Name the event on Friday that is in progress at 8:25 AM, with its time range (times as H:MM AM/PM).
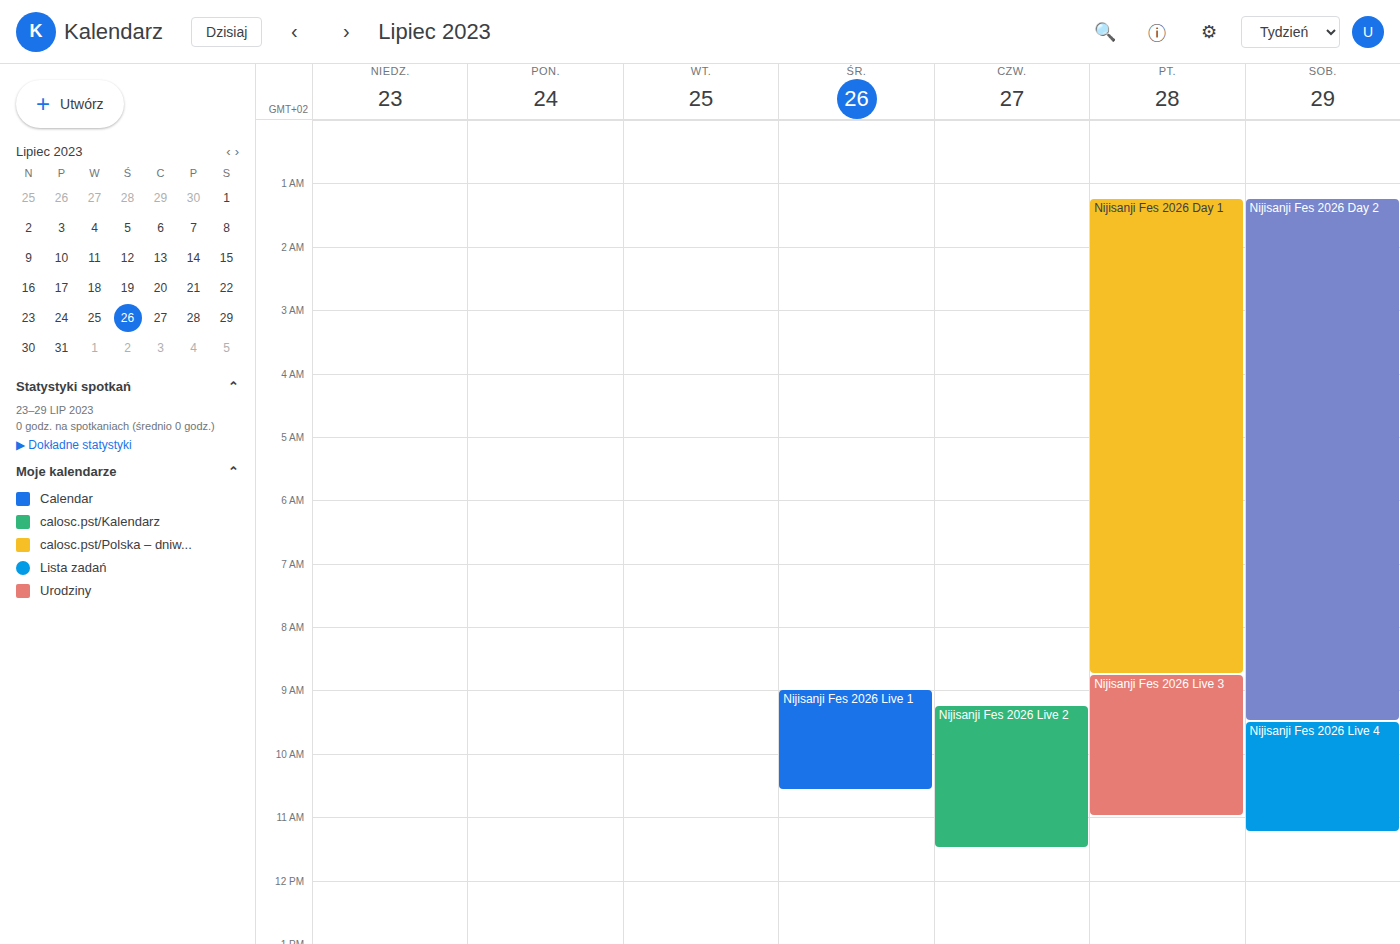
"Nijisanji Fes 2026 Day 1", 1:15 AM to 8:45 AM